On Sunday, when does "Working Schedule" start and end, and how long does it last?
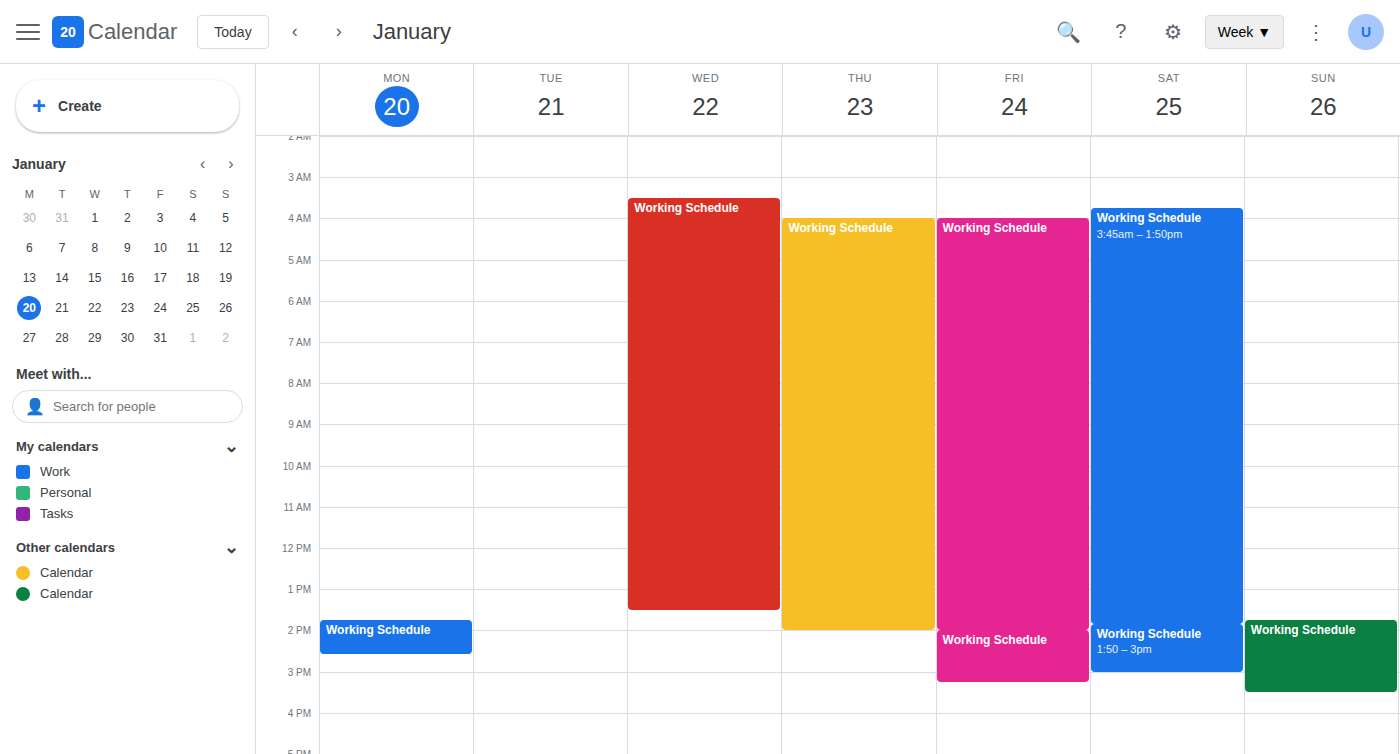
1:45 PM to 3:30 PM, 1 hour 45 minutes